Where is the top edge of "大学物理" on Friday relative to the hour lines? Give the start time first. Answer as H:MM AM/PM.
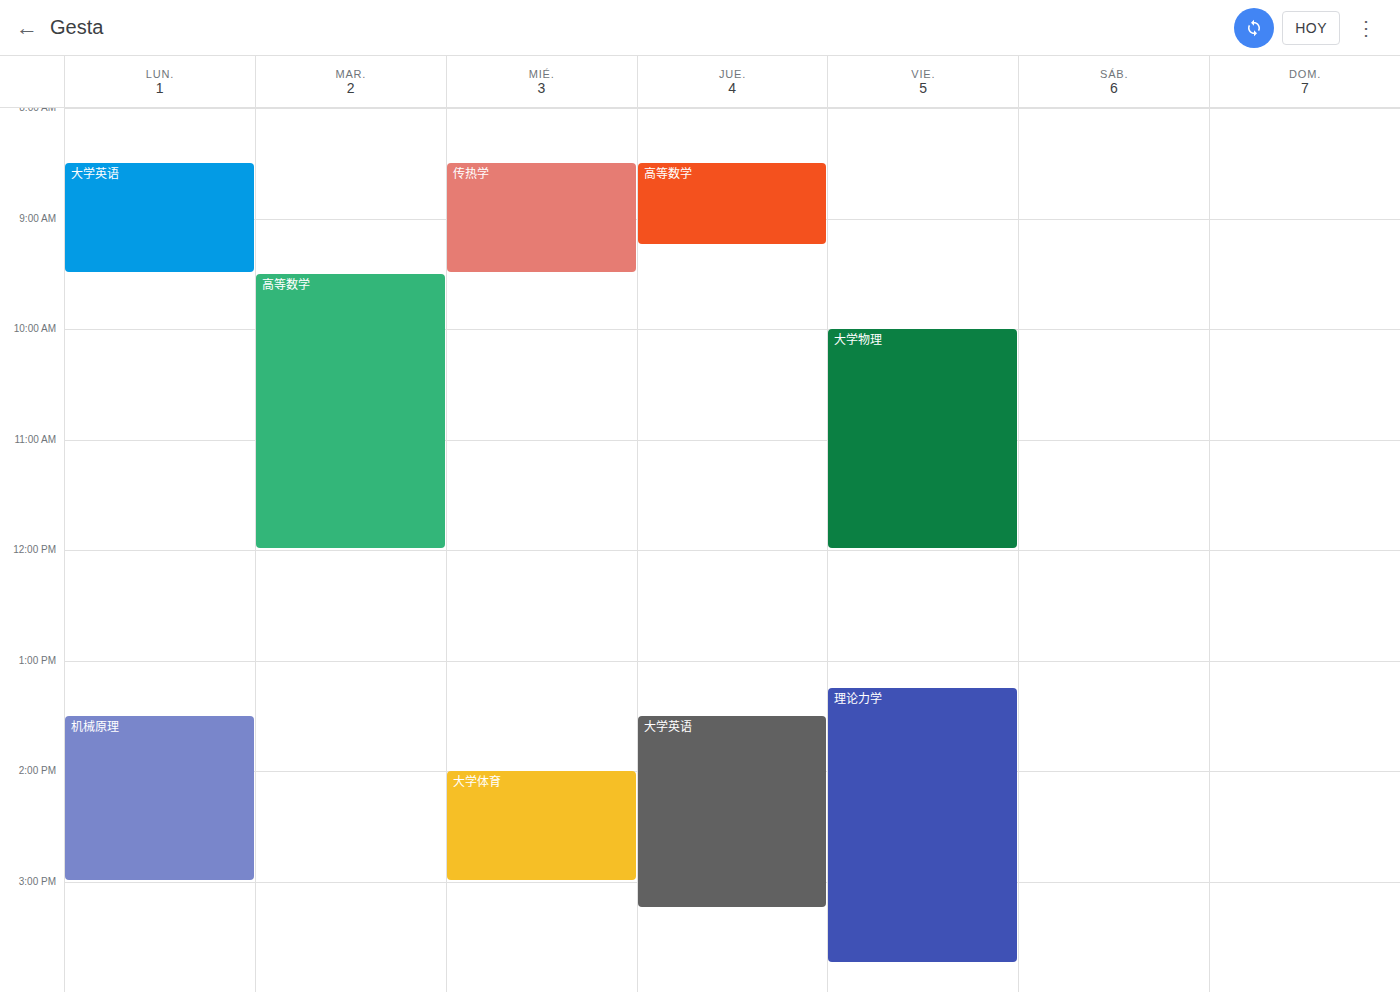
10:00 AM -- exactly on the 10 AM line.